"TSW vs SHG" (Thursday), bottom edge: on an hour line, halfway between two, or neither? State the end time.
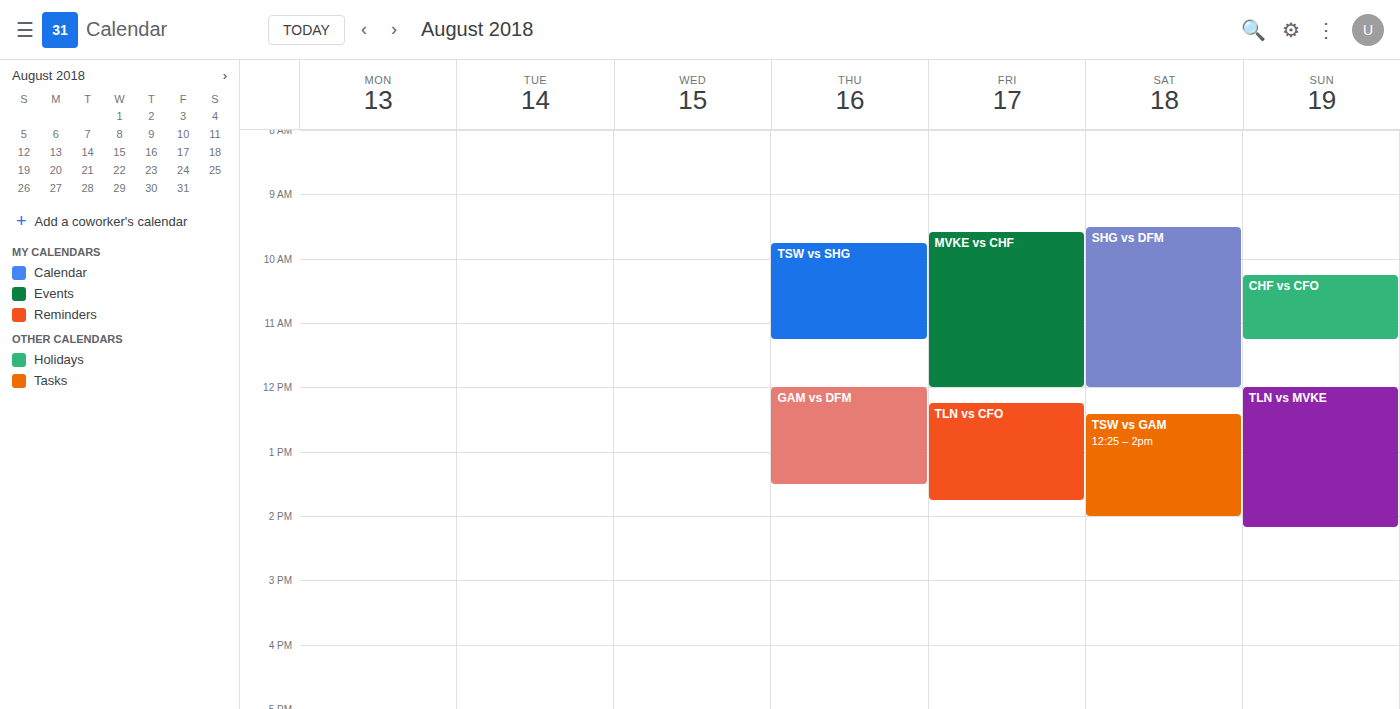
11:15 AM -- neither: a quarter of the way from the 11 AM line to the 12 PM line.